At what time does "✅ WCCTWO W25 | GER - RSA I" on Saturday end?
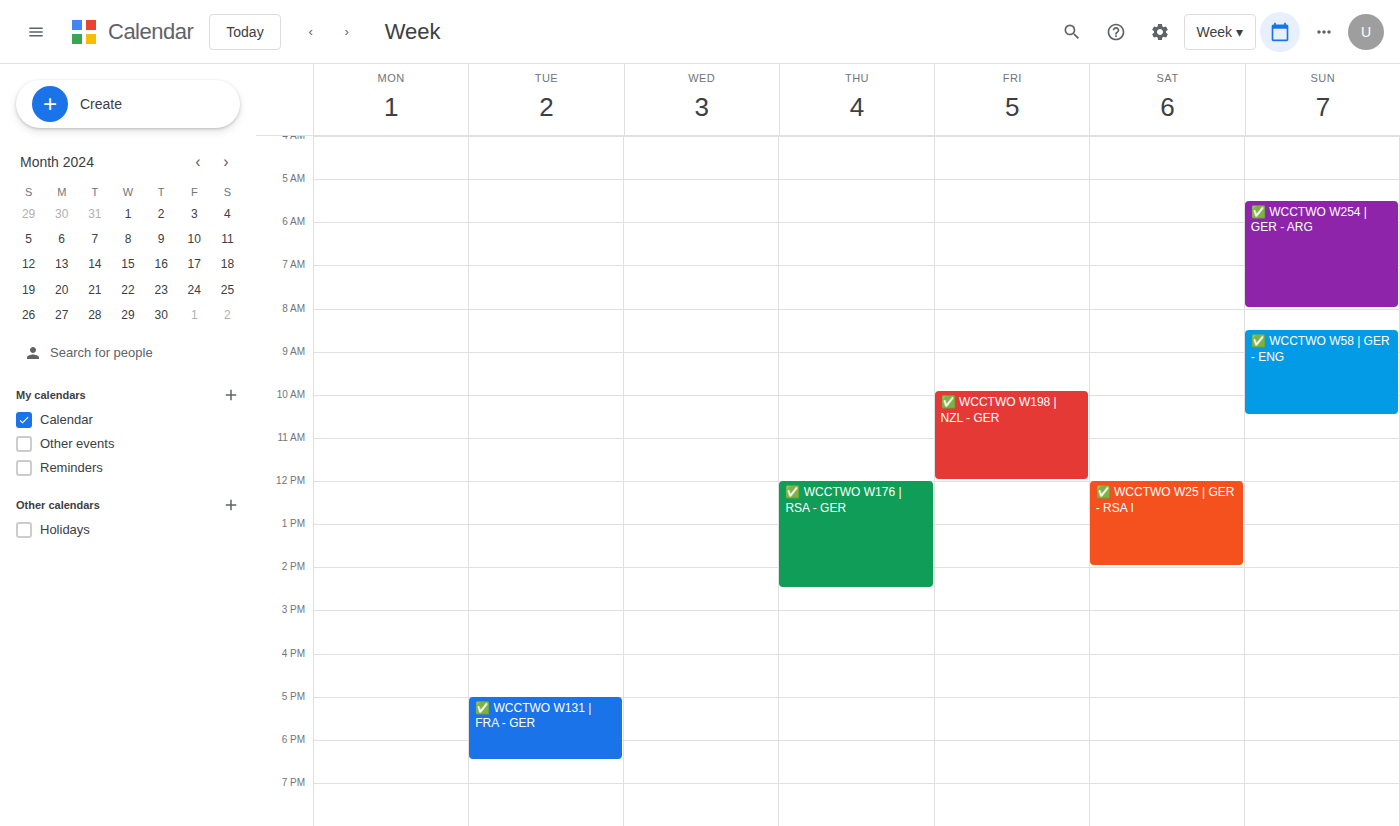
2:00 PM